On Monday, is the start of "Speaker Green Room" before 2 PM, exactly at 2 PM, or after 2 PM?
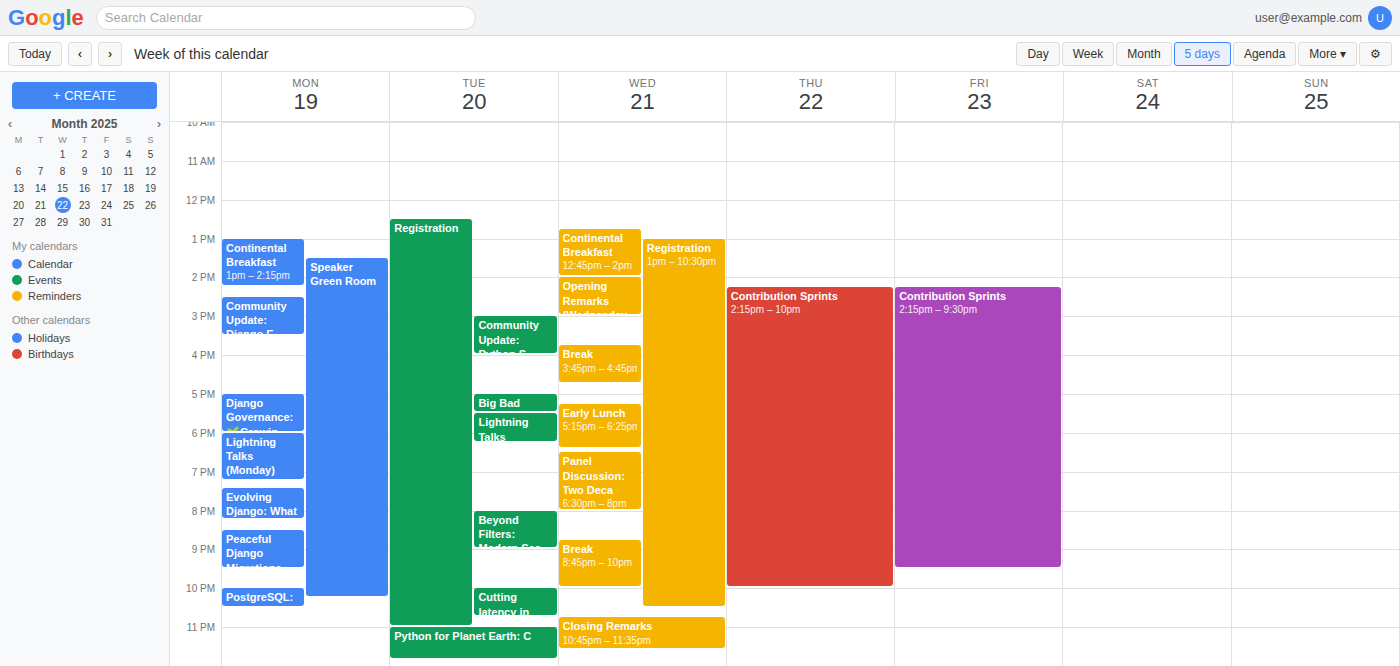
1:30 PM -- before 2 PM, 30 minutes above the 2 PM line.